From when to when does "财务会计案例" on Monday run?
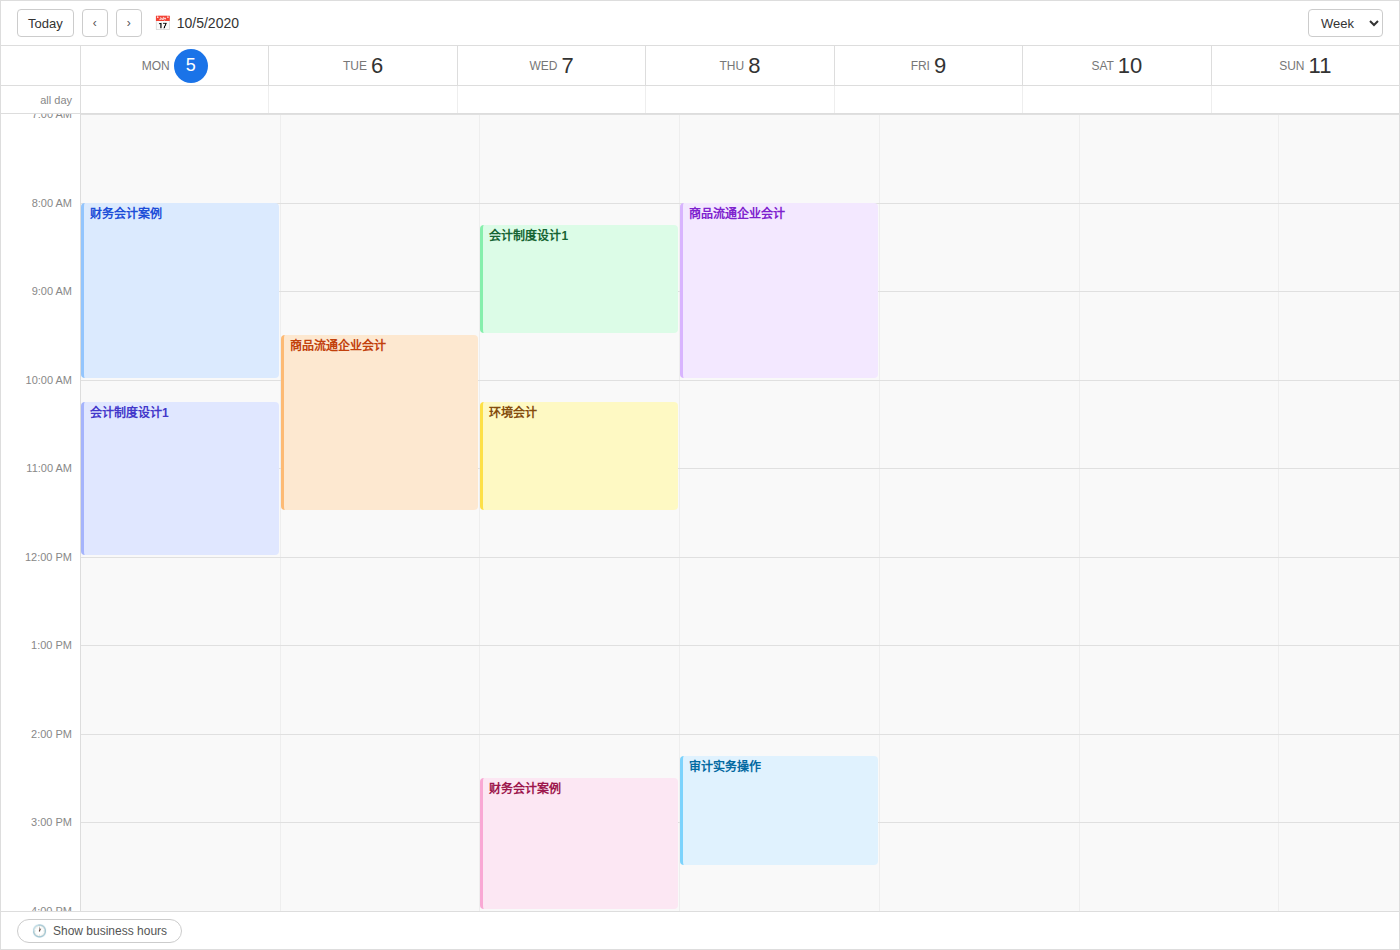
8:00 AM to 10:00 AM